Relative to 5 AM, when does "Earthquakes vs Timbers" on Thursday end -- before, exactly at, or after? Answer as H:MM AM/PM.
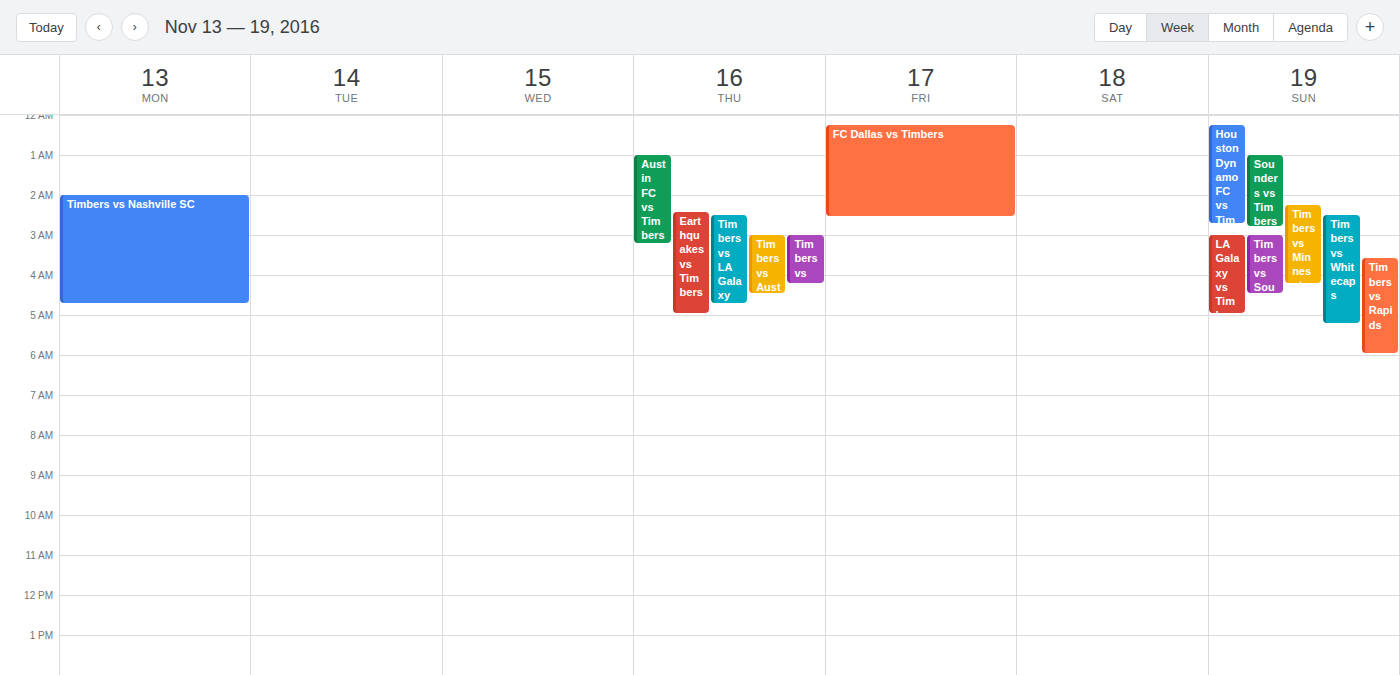
5:00 AM -- exactly at 5 AM, on the 5 AM line.